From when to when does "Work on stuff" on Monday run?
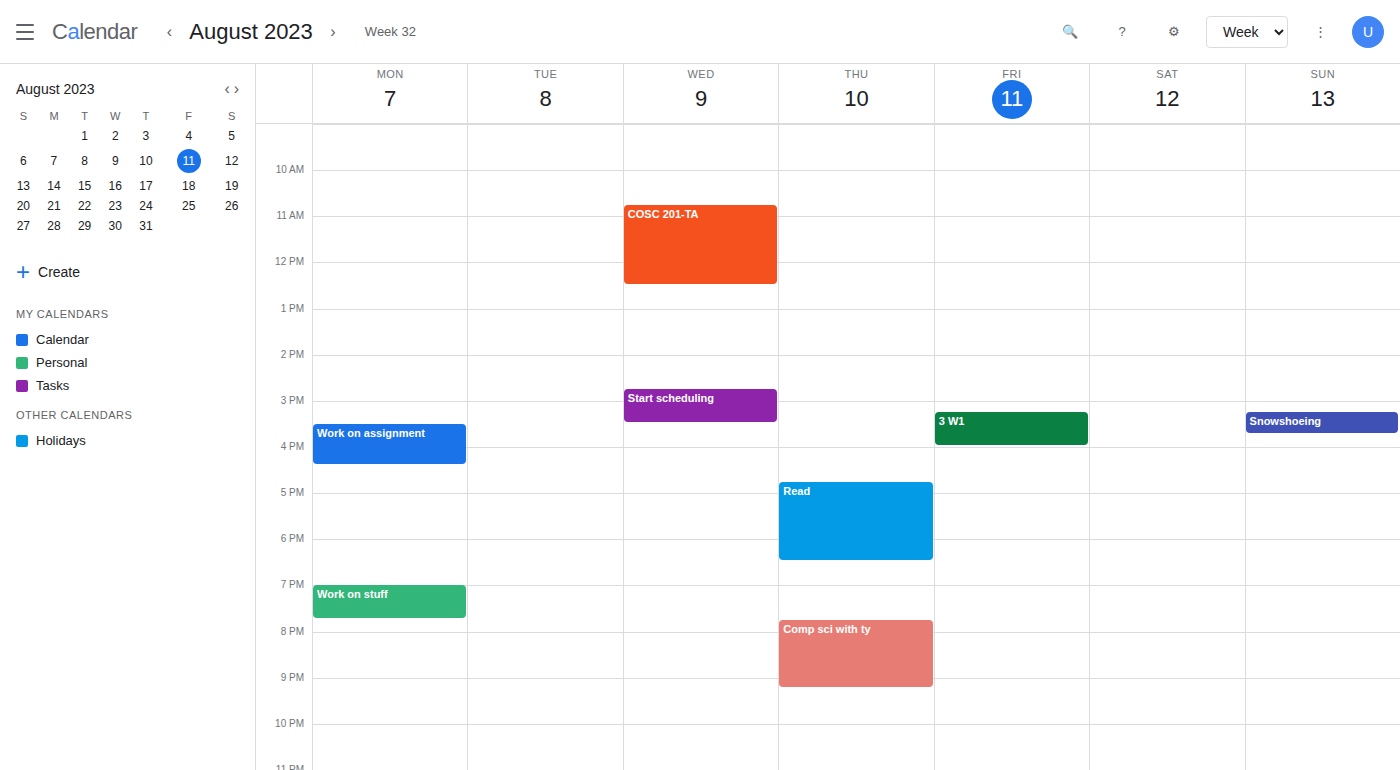
7:00 PM to 7:45 PM